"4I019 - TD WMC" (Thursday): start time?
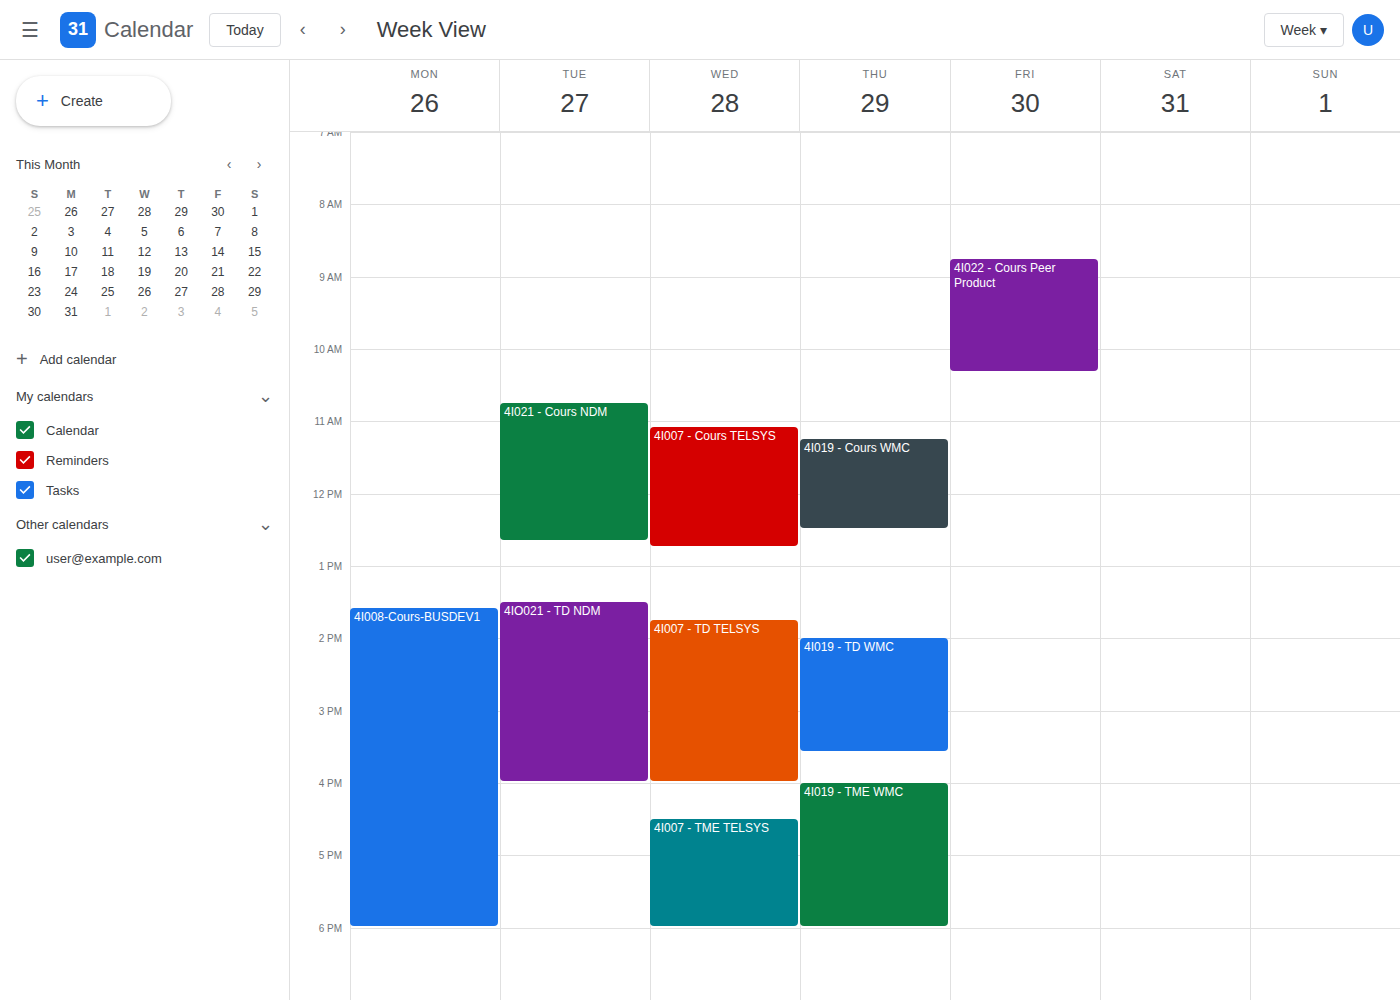
14:00